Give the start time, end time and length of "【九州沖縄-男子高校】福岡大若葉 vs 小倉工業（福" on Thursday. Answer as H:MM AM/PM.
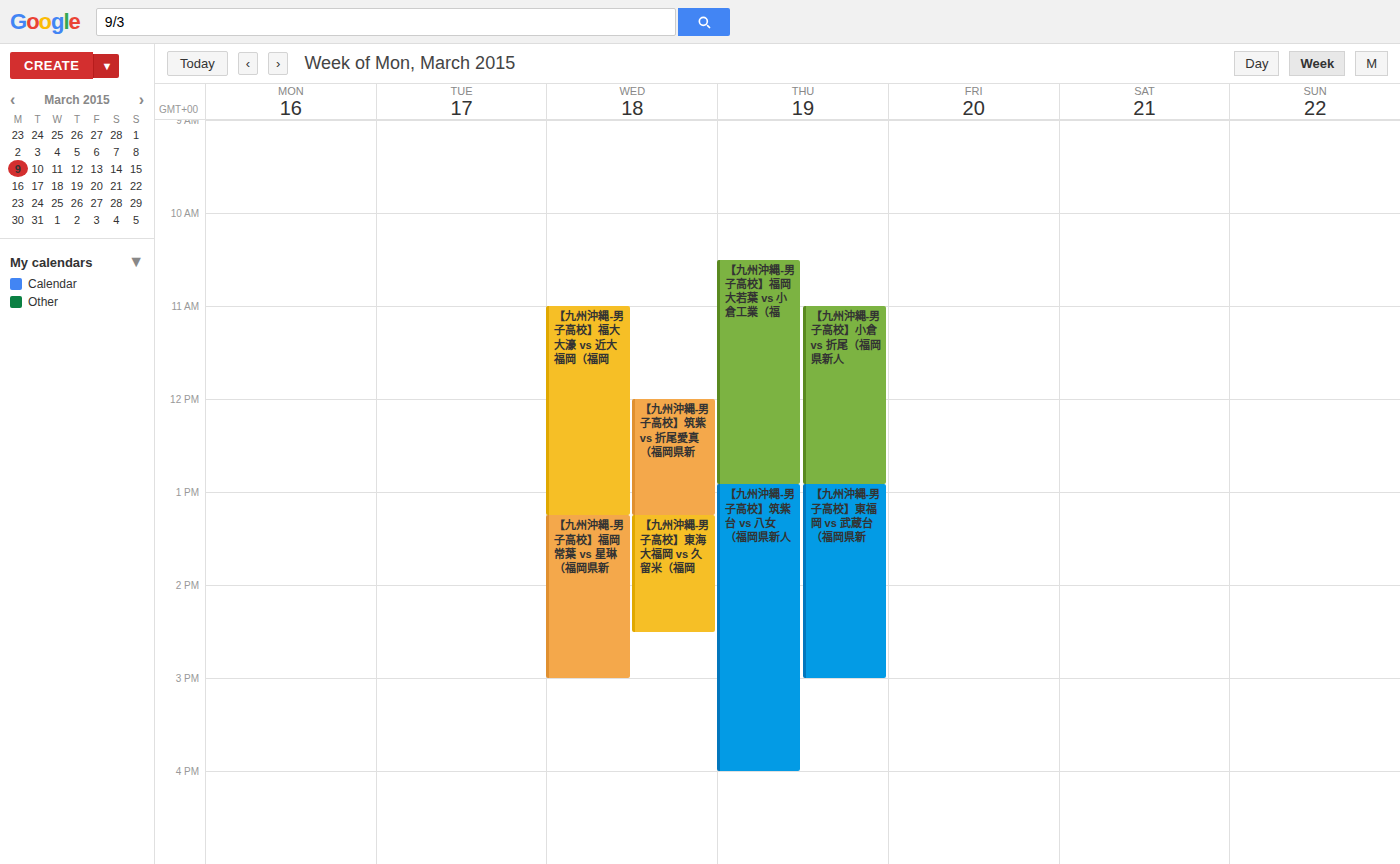
10:30 AM to 12:55 PM, 2 hours 25 minutes